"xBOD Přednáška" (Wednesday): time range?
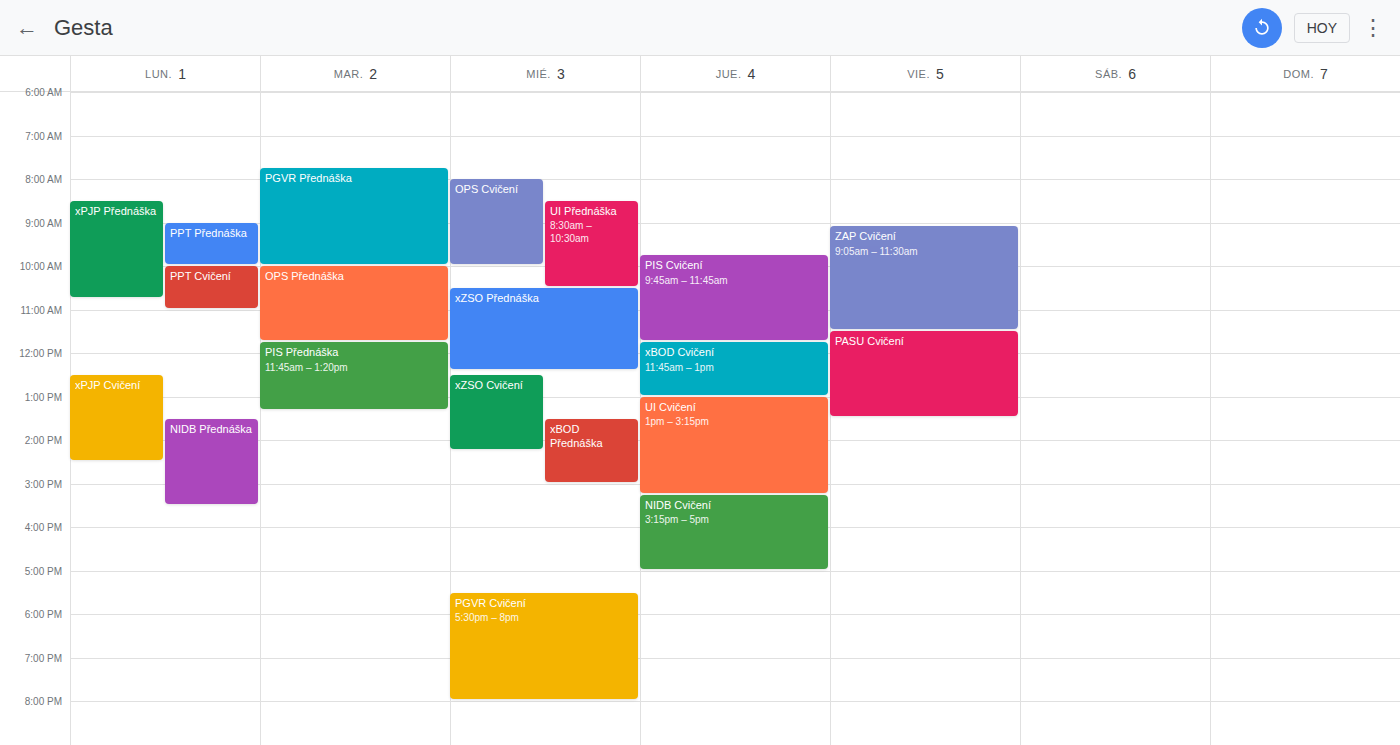
1:30 PM to 3:00 PM